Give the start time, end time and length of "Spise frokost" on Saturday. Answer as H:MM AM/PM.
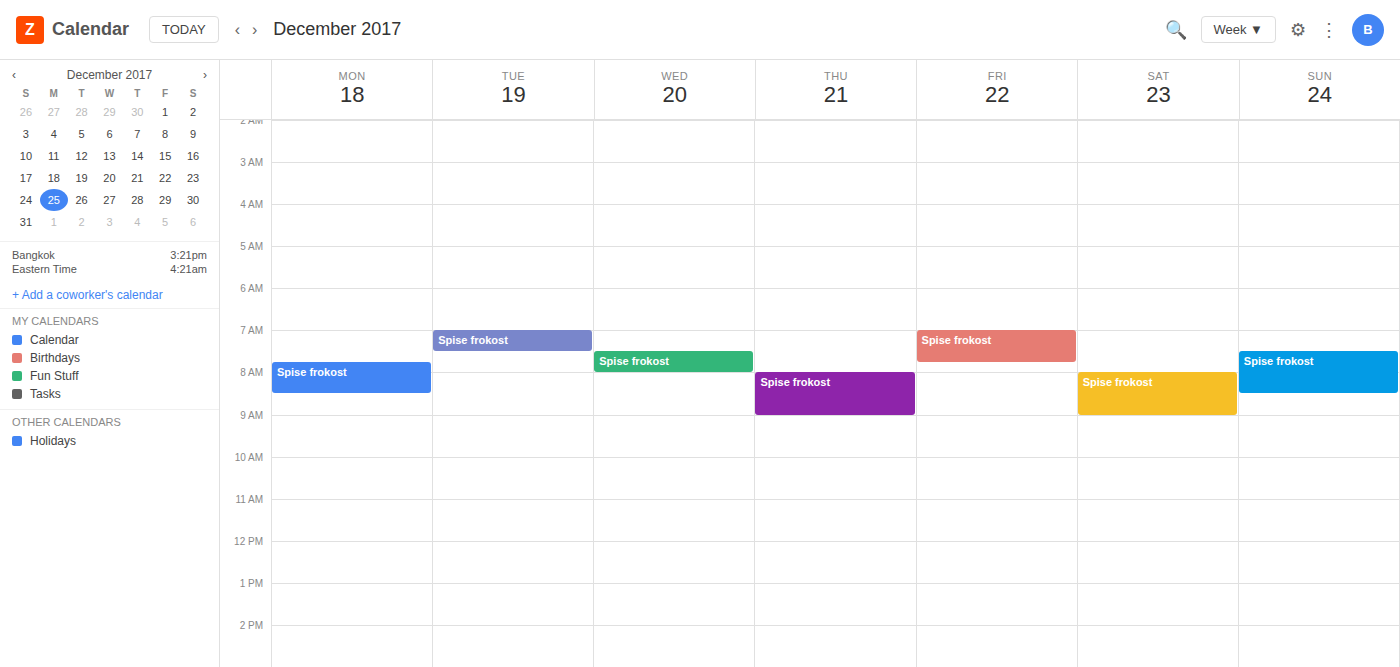
8:00 AM to 9:00 AM, 1 hour